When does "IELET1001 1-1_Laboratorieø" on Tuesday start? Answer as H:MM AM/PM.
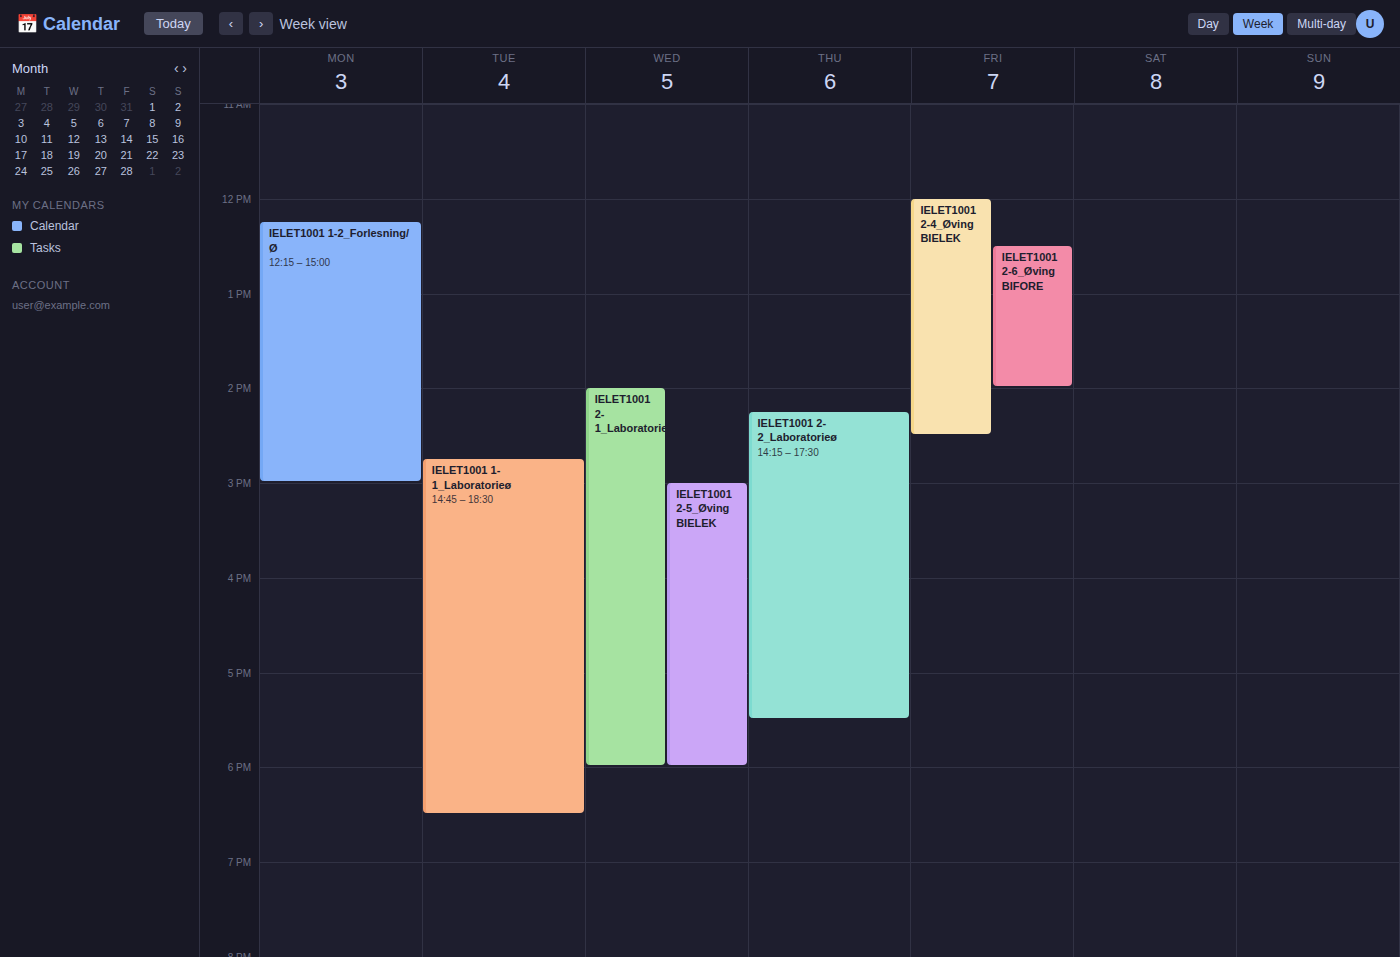
2:45 PM